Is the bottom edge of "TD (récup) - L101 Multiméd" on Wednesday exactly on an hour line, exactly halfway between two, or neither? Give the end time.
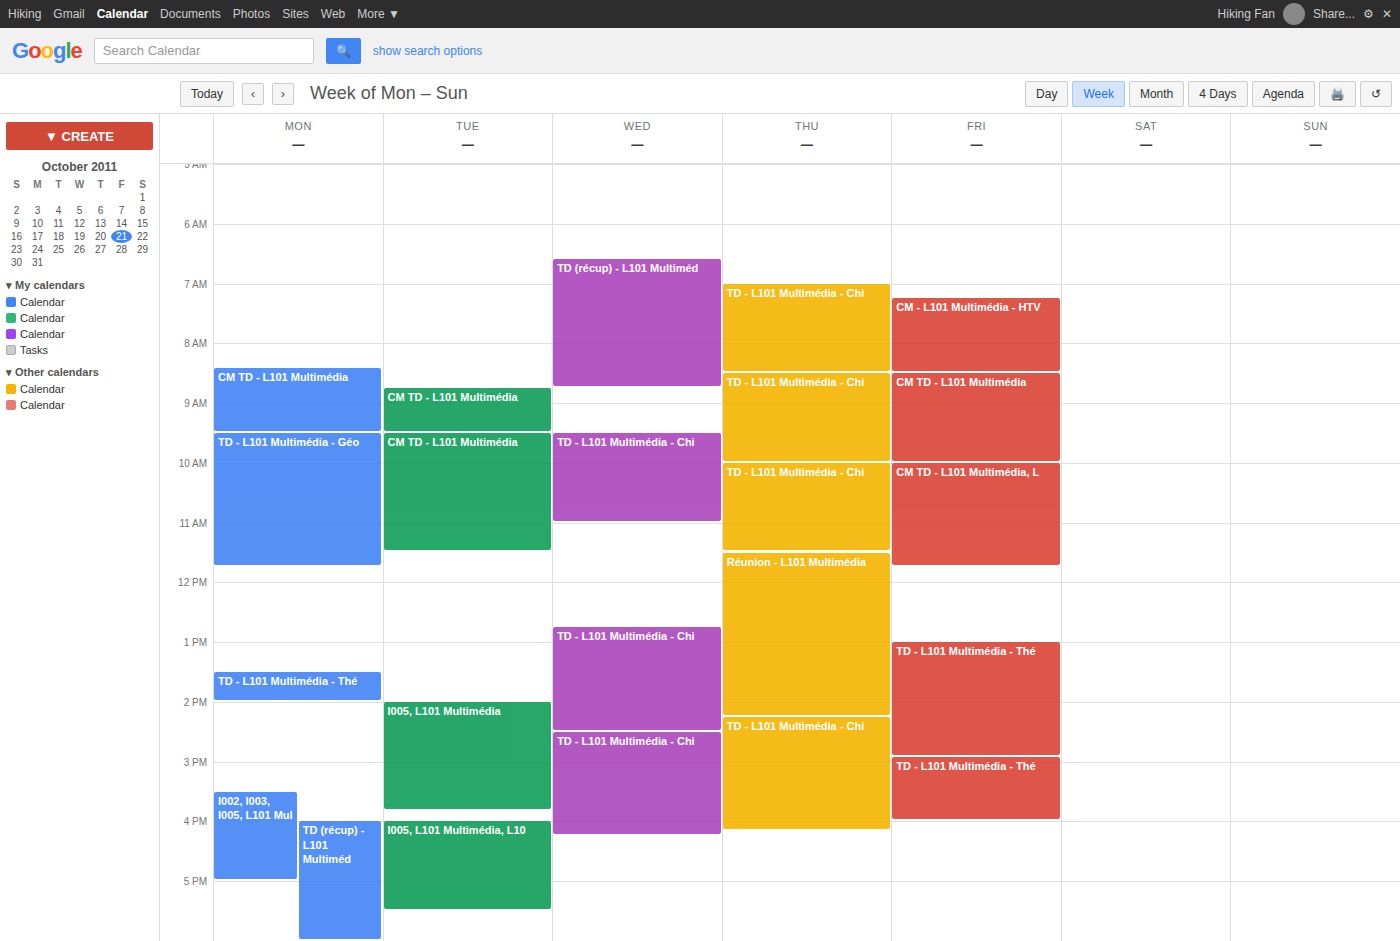
08:45 -- neither: three quarters of the way from the 08:00 line to the 09:00 line.